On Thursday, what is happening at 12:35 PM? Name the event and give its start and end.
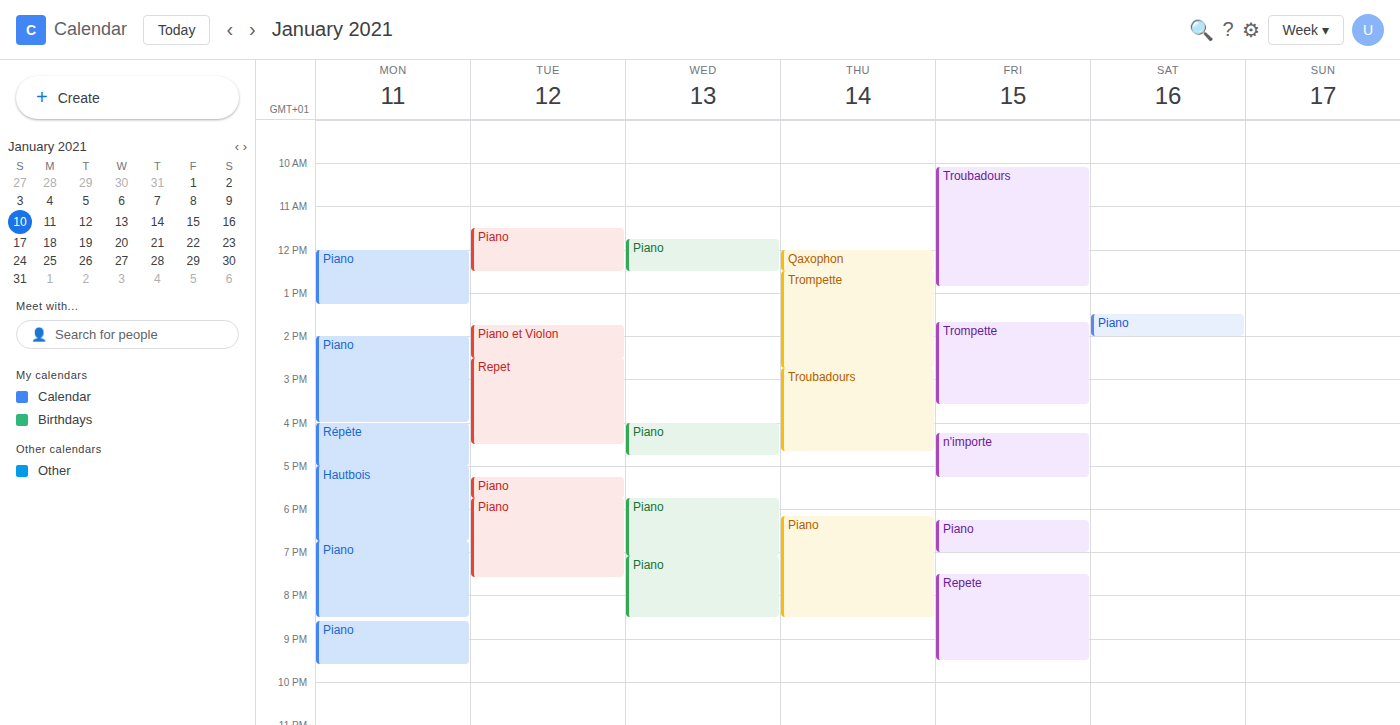
"Trompette", 12:30 PM to 2:45 PM